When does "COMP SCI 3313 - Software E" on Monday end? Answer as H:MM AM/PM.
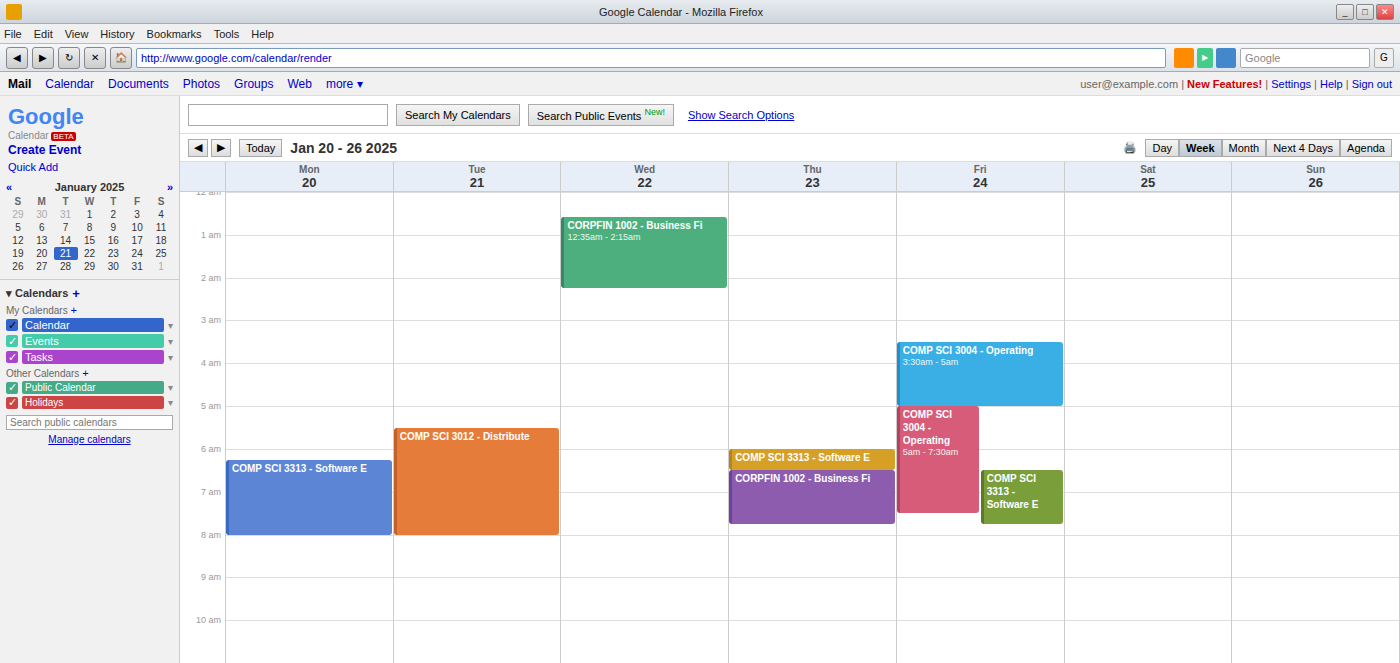
8:00 AM